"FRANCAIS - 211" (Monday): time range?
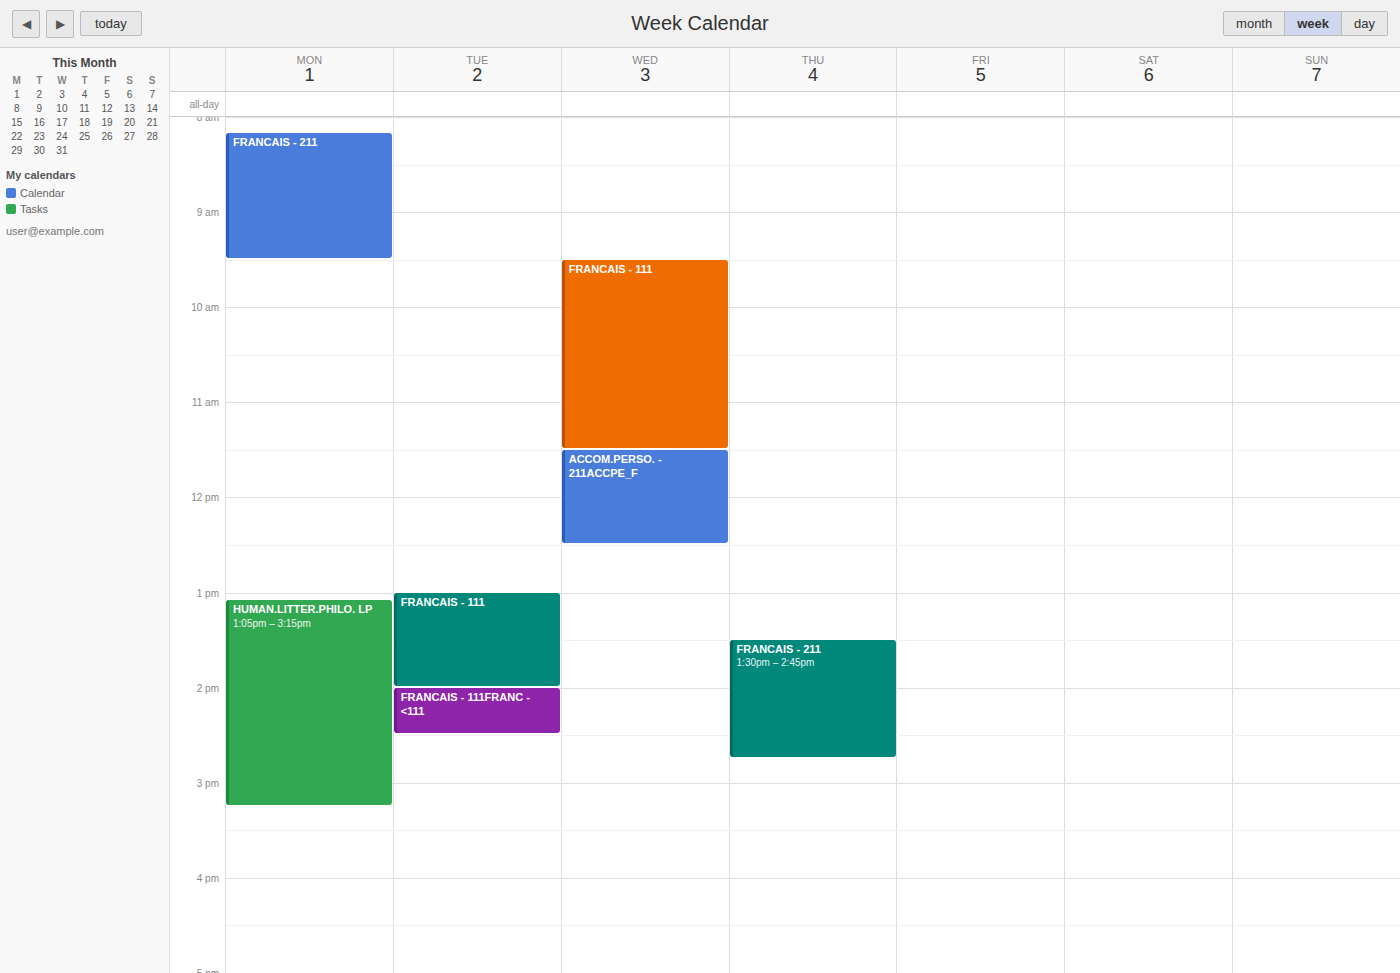
8:10 AM to 9:30 AM